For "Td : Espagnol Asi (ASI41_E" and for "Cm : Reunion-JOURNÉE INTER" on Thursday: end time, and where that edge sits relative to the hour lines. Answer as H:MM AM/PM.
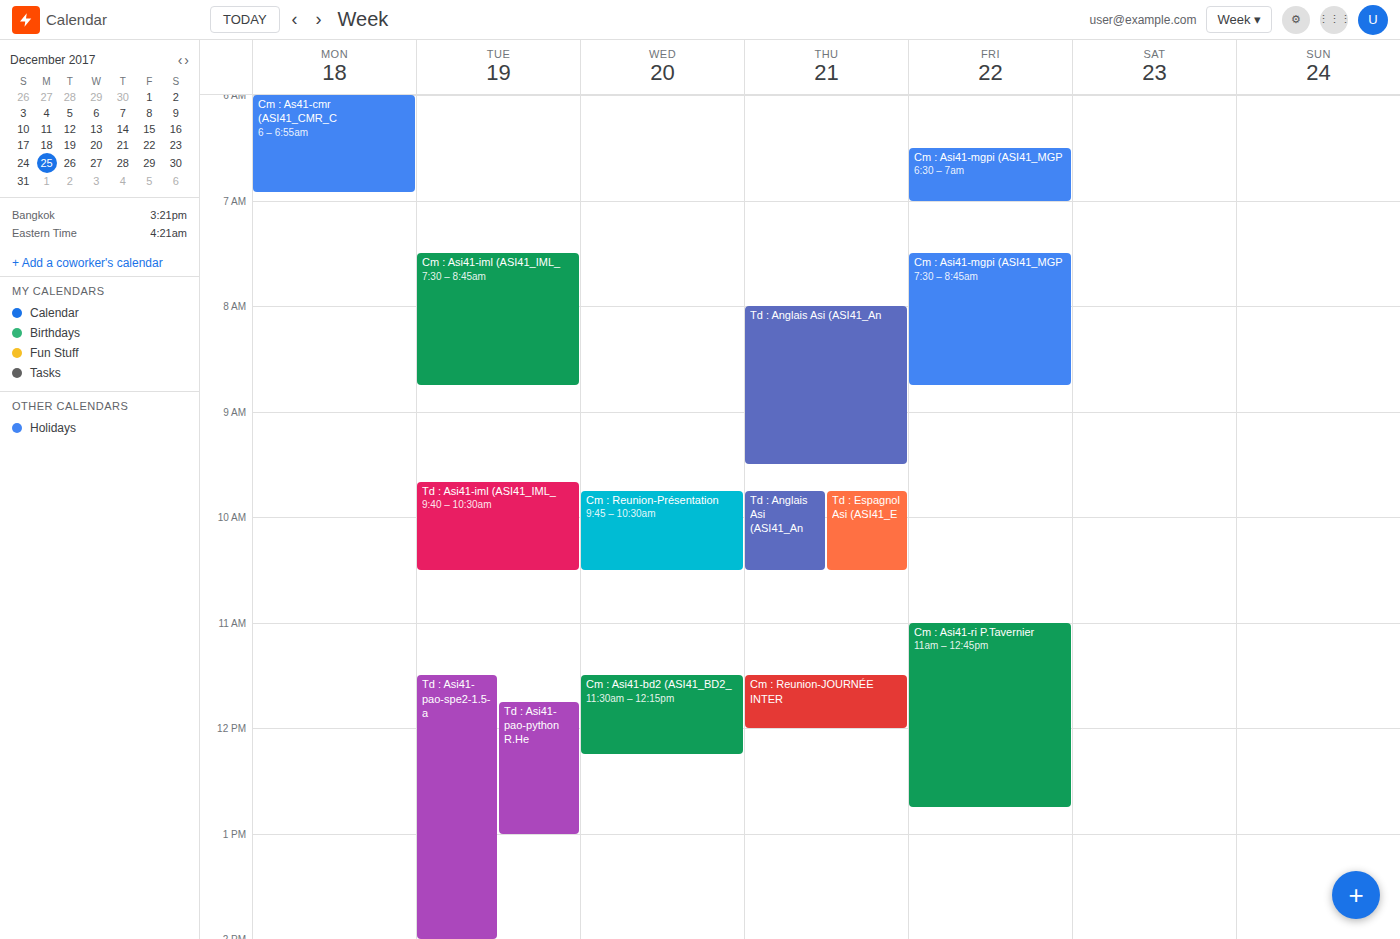
"Td : Espagnol Asi (ASI41_E": 10:30 AM, halfway between the 10 AM and 11 AM lines. "Cm : Reunion-JOURNÉE INTER": 12:00 PM, exactly on the 12 PM line.